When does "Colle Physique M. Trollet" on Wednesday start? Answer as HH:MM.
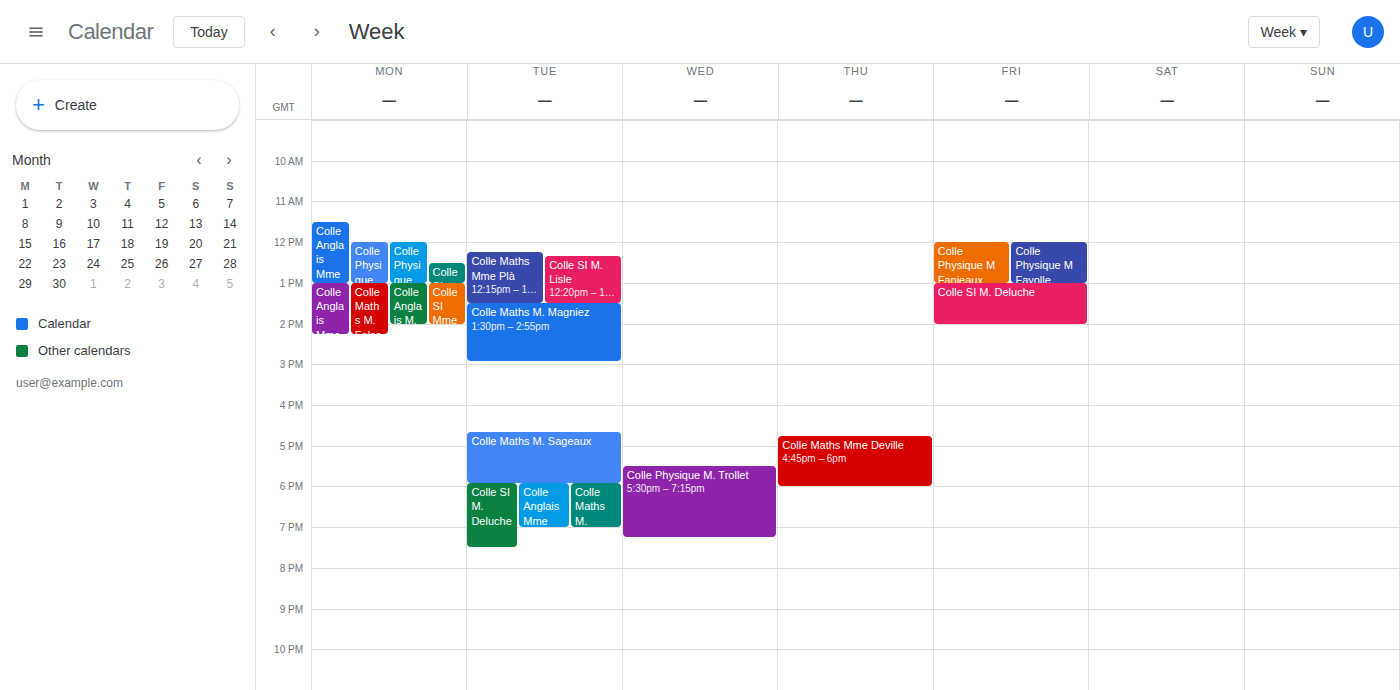
17:30